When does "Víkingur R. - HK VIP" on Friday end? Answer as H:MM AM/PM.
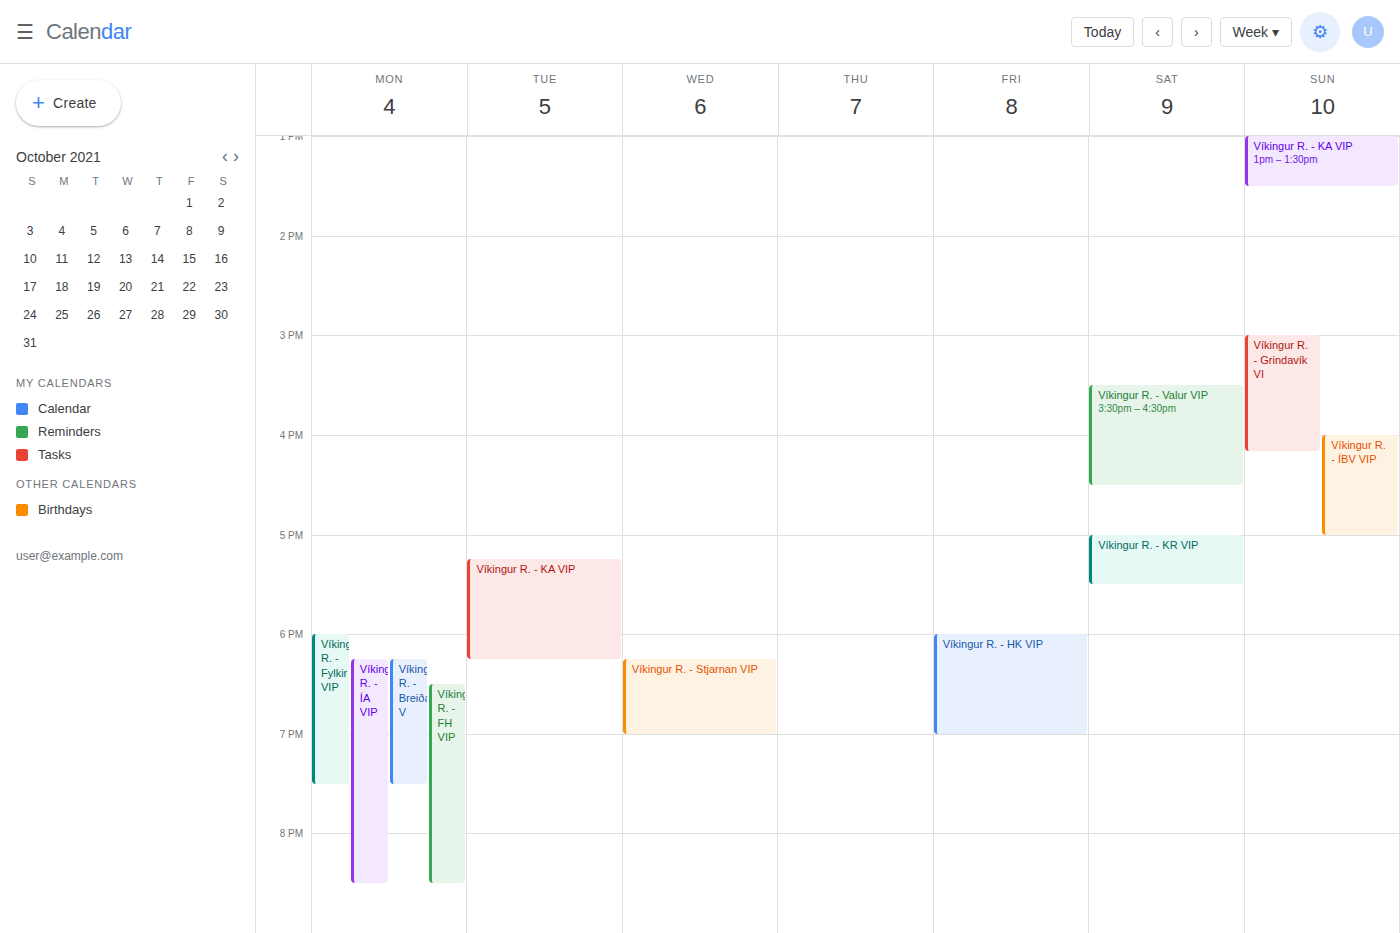
7:00 PM